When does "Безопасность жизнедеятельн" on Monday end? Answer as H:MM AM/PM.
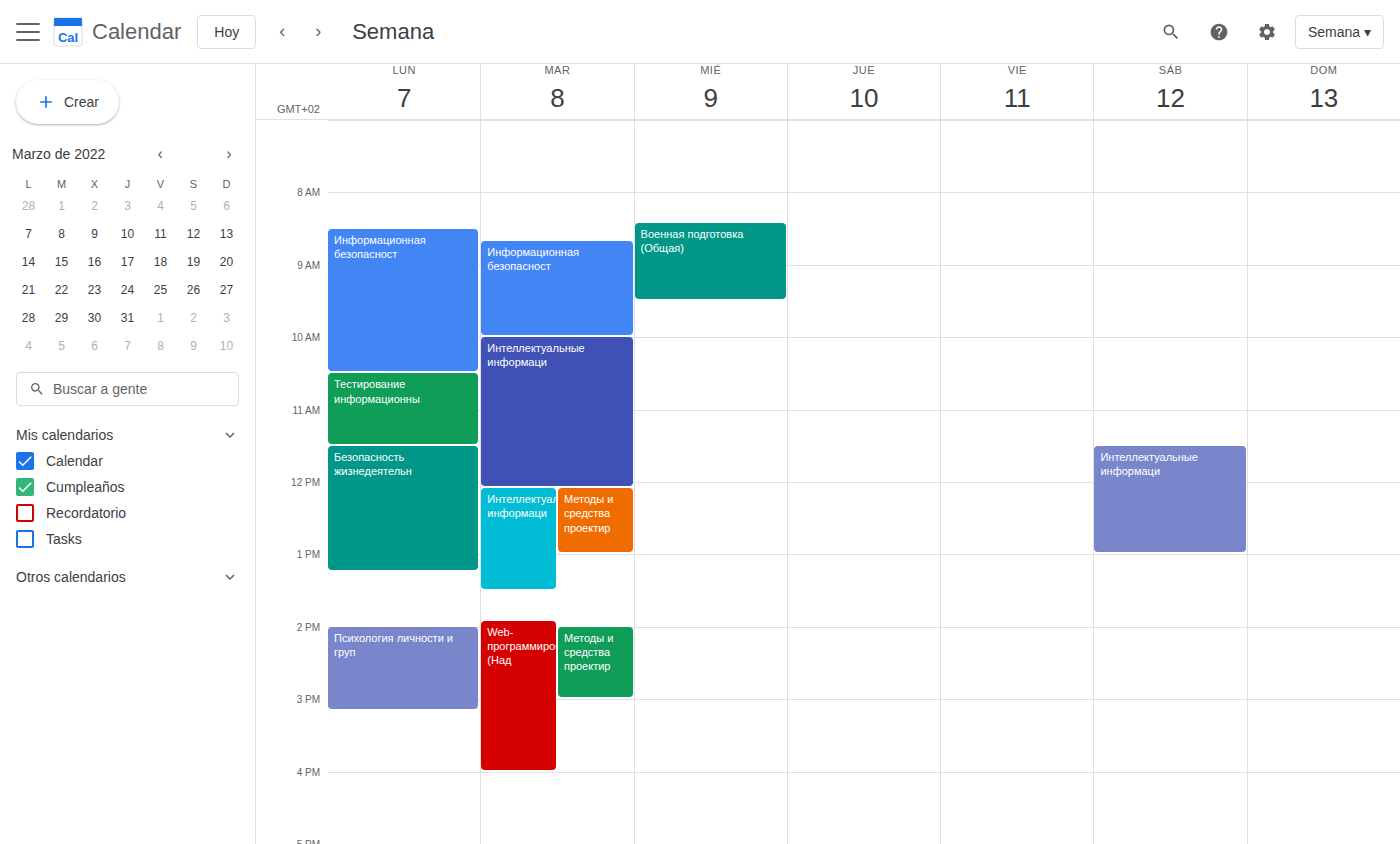
1:15 PM